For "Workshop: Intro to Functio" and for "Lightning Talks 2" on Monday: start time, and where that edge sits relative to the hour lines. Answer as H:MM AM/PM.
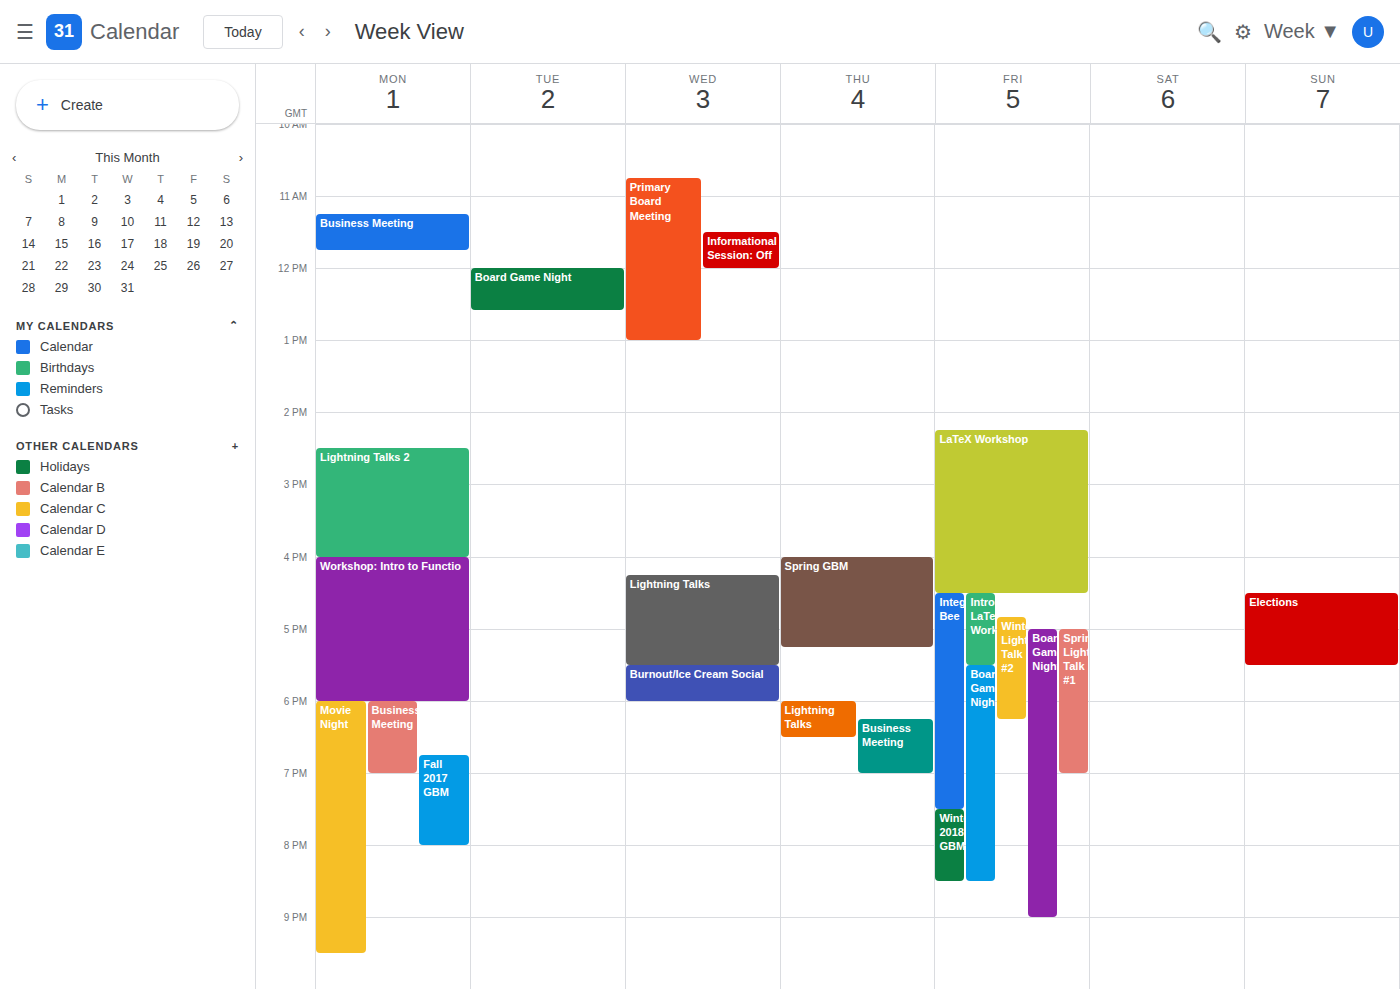
"Workshop: Intro to Functio": 4:00 PM, exactly on the 4 PM line. "Lightning Talks 2": 2:30 PM, halfway between the 2 PM and 3 PM lines.